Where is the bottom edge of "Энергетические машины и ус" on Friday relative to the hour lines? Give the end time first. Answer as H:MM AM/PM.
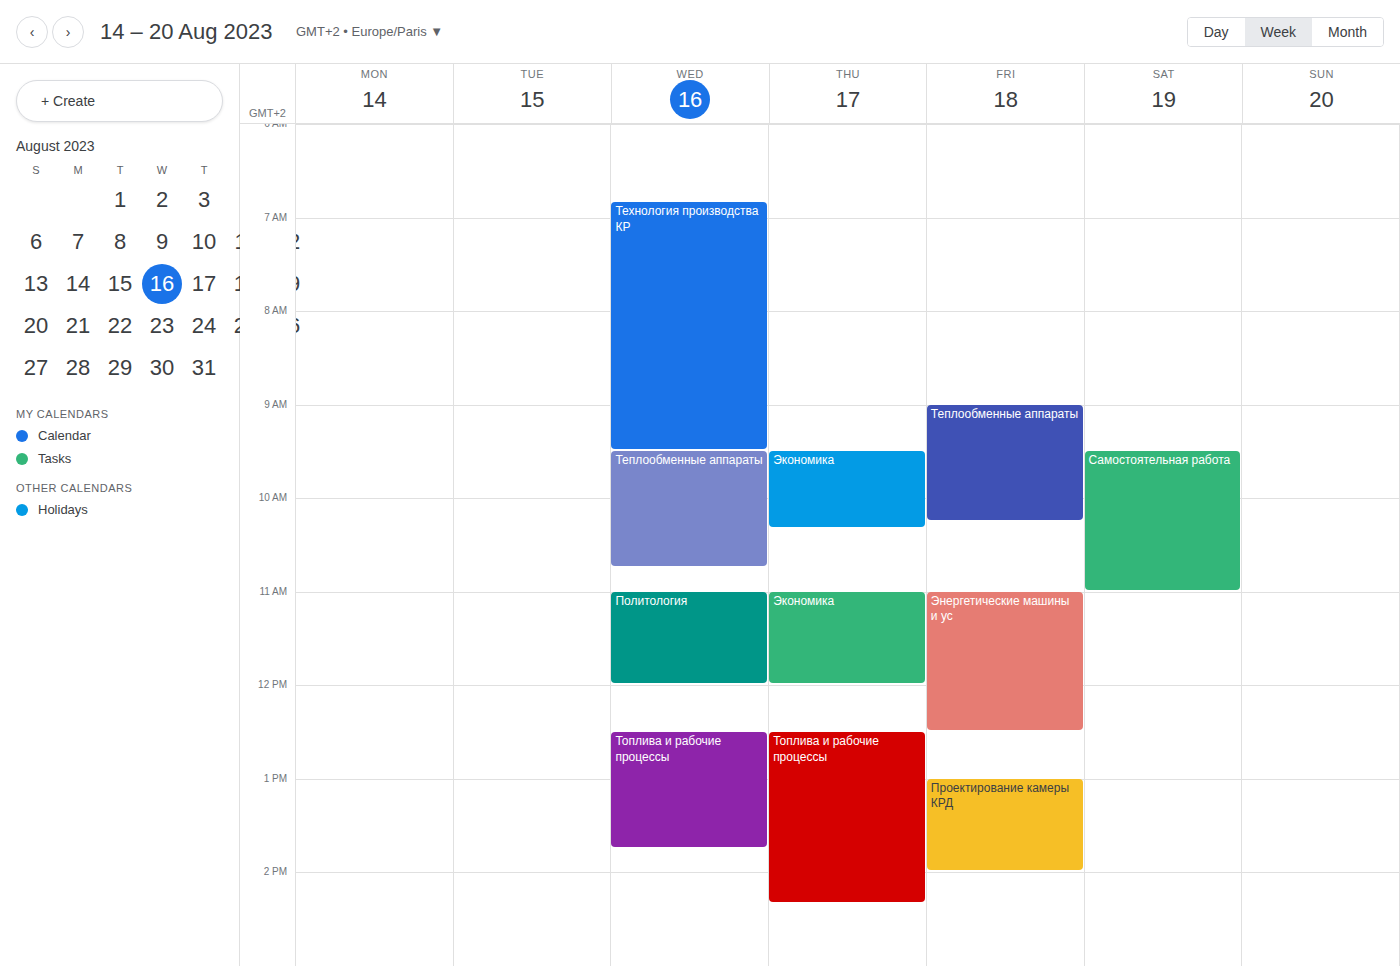
12:30 PM -- halfway between the 12 PM and 1 PM lines.